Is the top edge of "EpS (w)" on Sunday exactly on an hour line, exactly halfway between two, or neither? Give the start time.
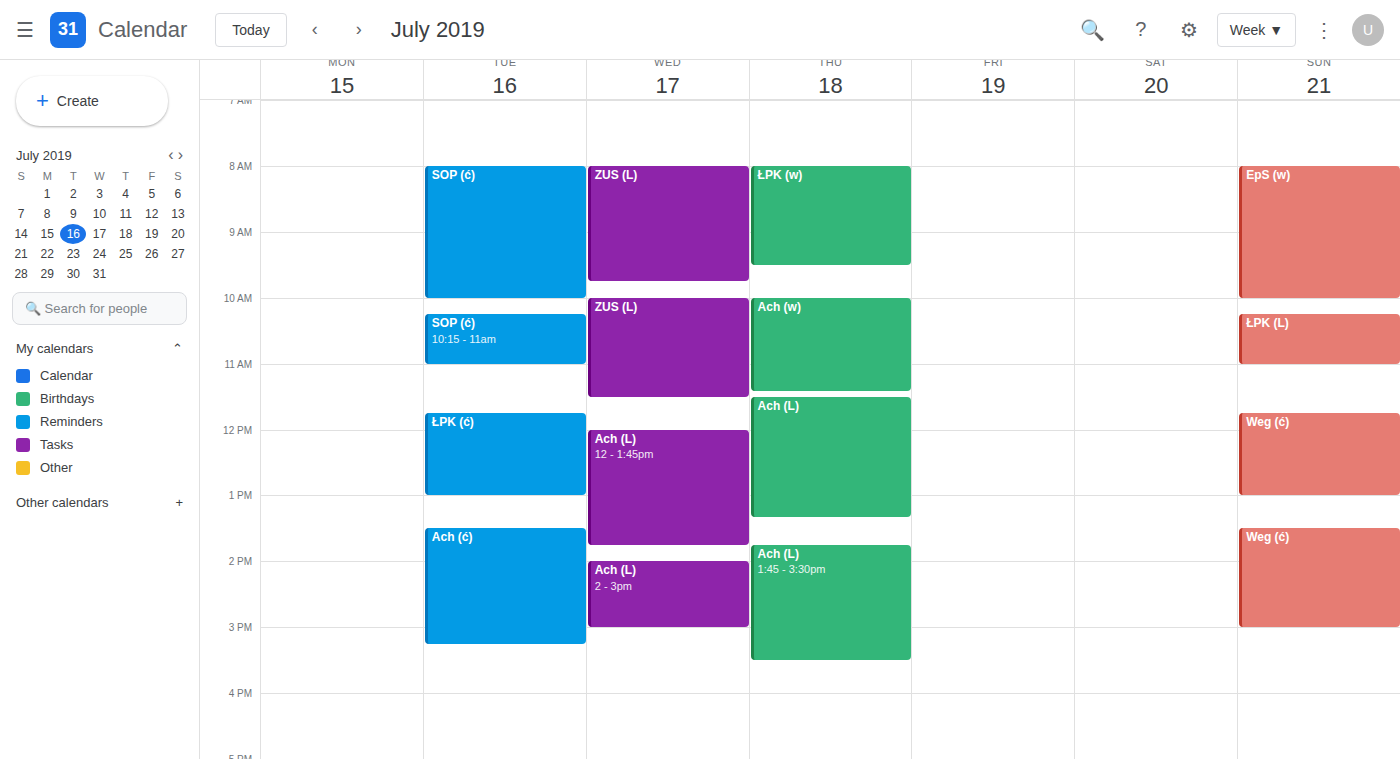
8:00 AM -- exactly on the 8 AM line.